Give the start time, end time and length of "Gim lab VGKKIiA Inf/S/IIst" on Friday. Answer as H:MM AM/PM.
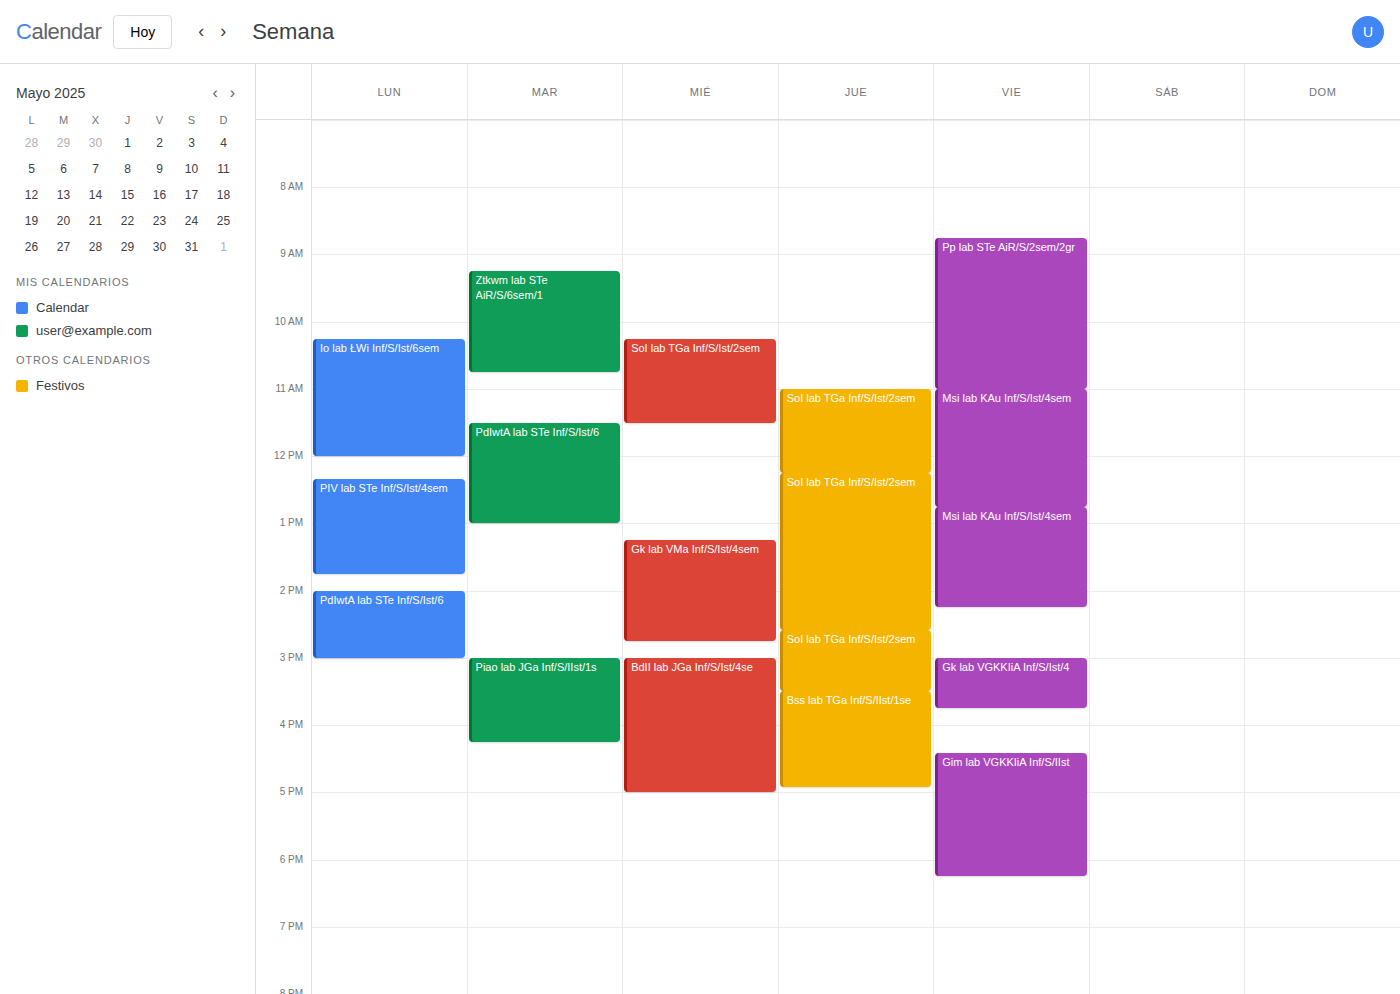
4:25 PM to 6:15 PM, 1 hour 50 minutes